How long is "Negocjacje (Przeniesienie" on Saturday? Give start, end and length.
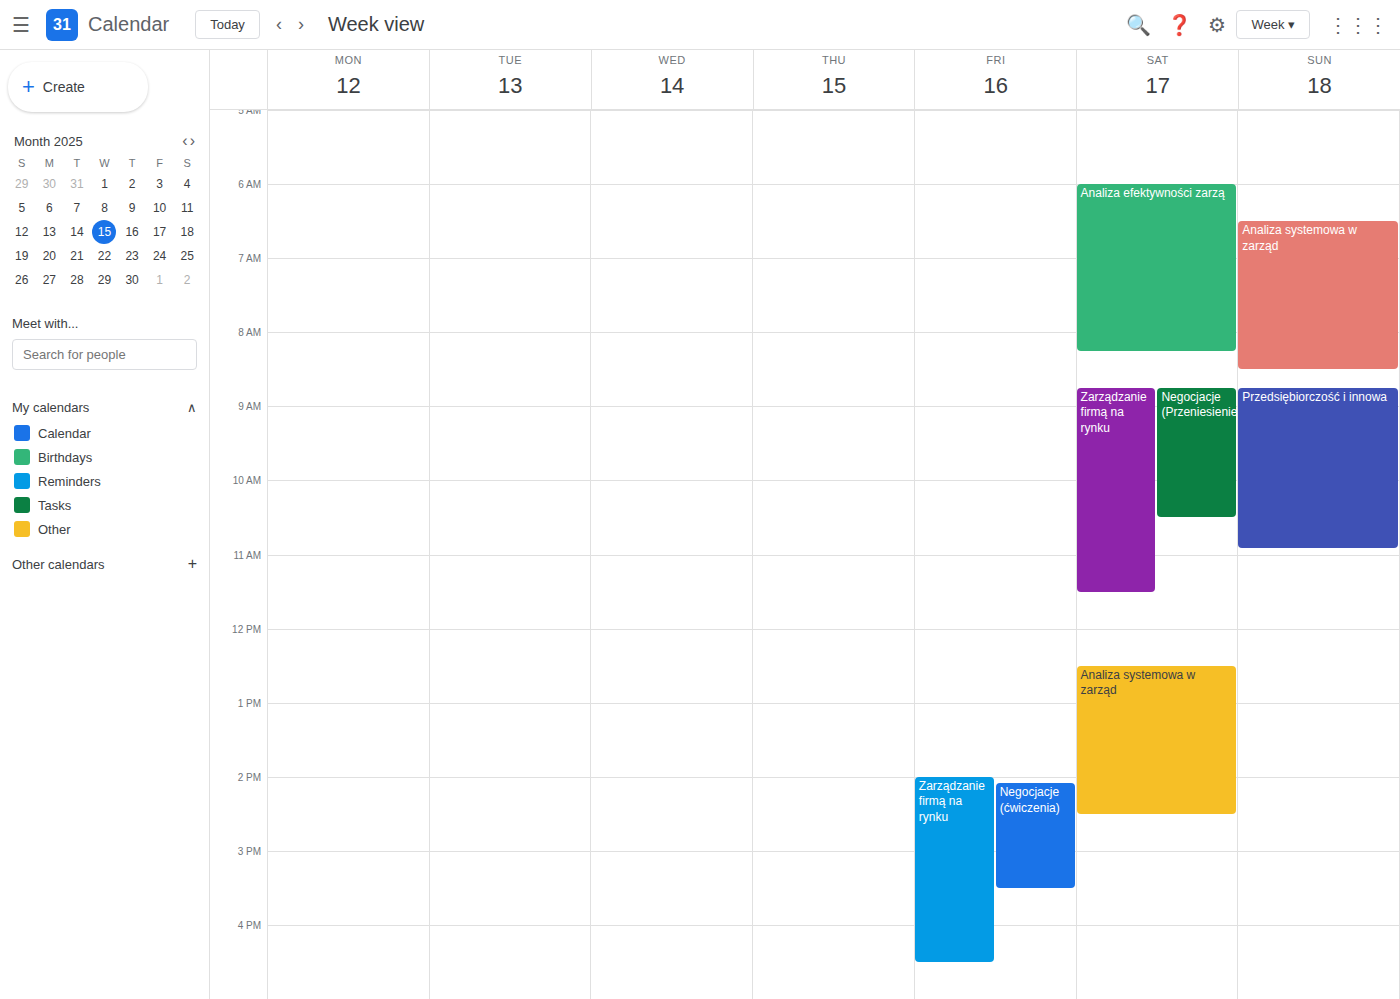
8:45 AM to 10:30 AM, 1 hour 45 minutes